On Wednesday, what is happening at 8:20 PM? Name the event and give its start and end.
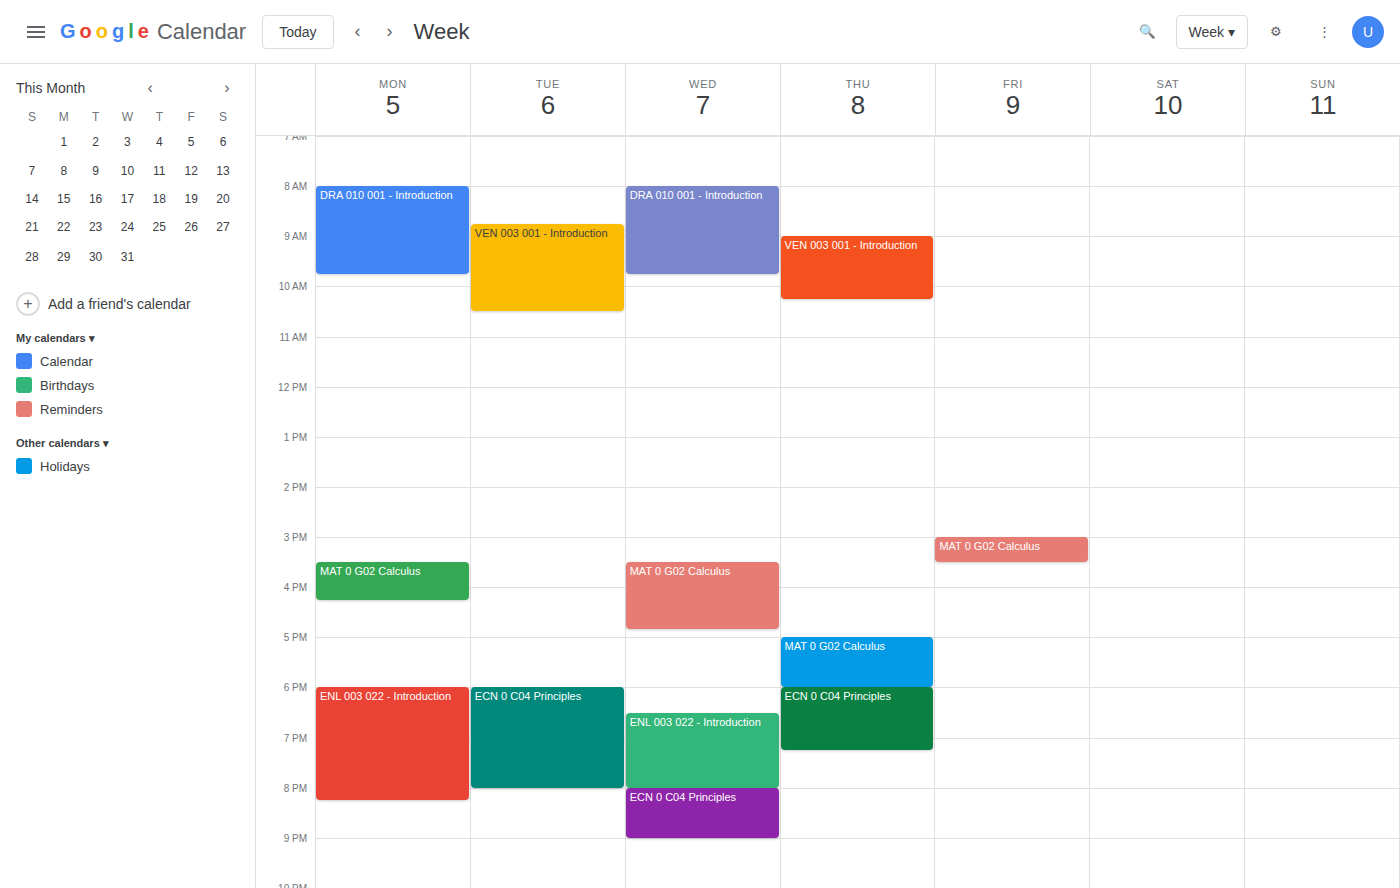
"ECN 0 C04 Principles", 8:00 PM to 9:00 PM